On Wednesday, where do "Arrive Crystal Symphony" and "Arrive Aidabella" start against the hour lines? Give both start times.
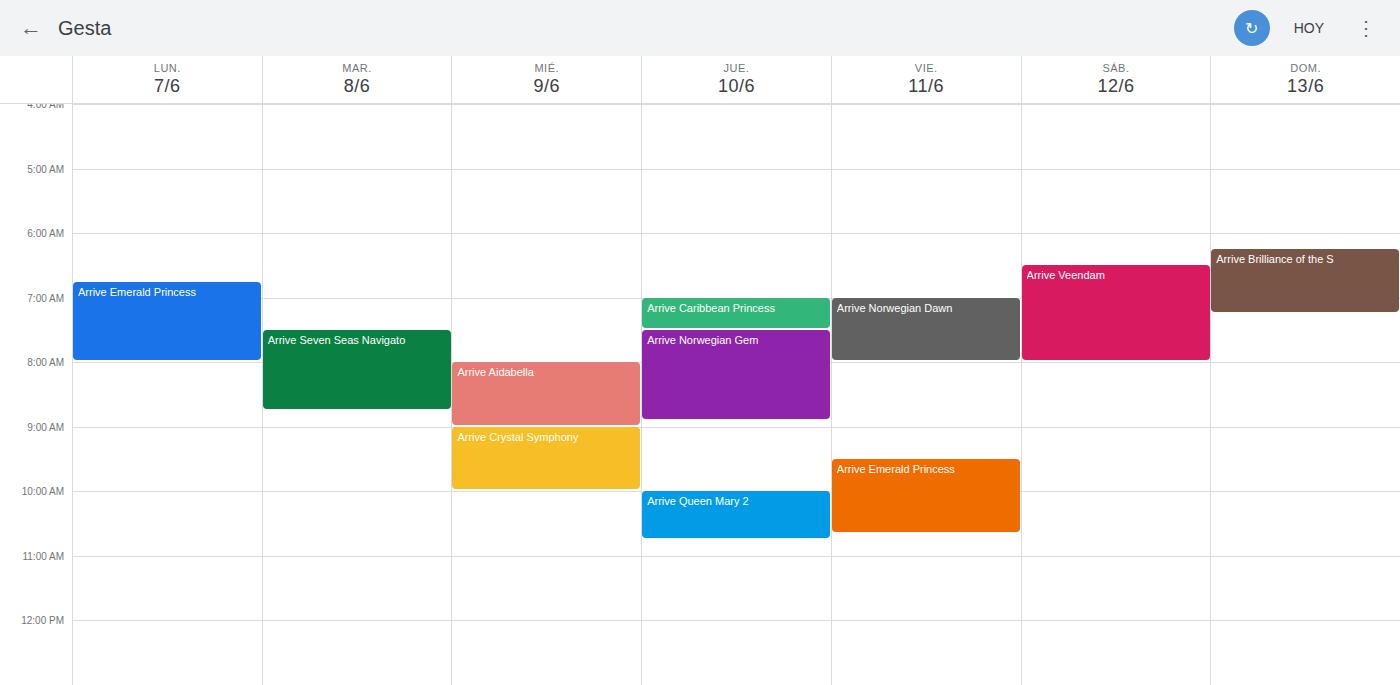
"Arrive Crystal Symphony": 9:00 AM, exactly on the 9 AM line. "Arrive Aidabella": 8:00 AM, exactly on the 8 AM line.